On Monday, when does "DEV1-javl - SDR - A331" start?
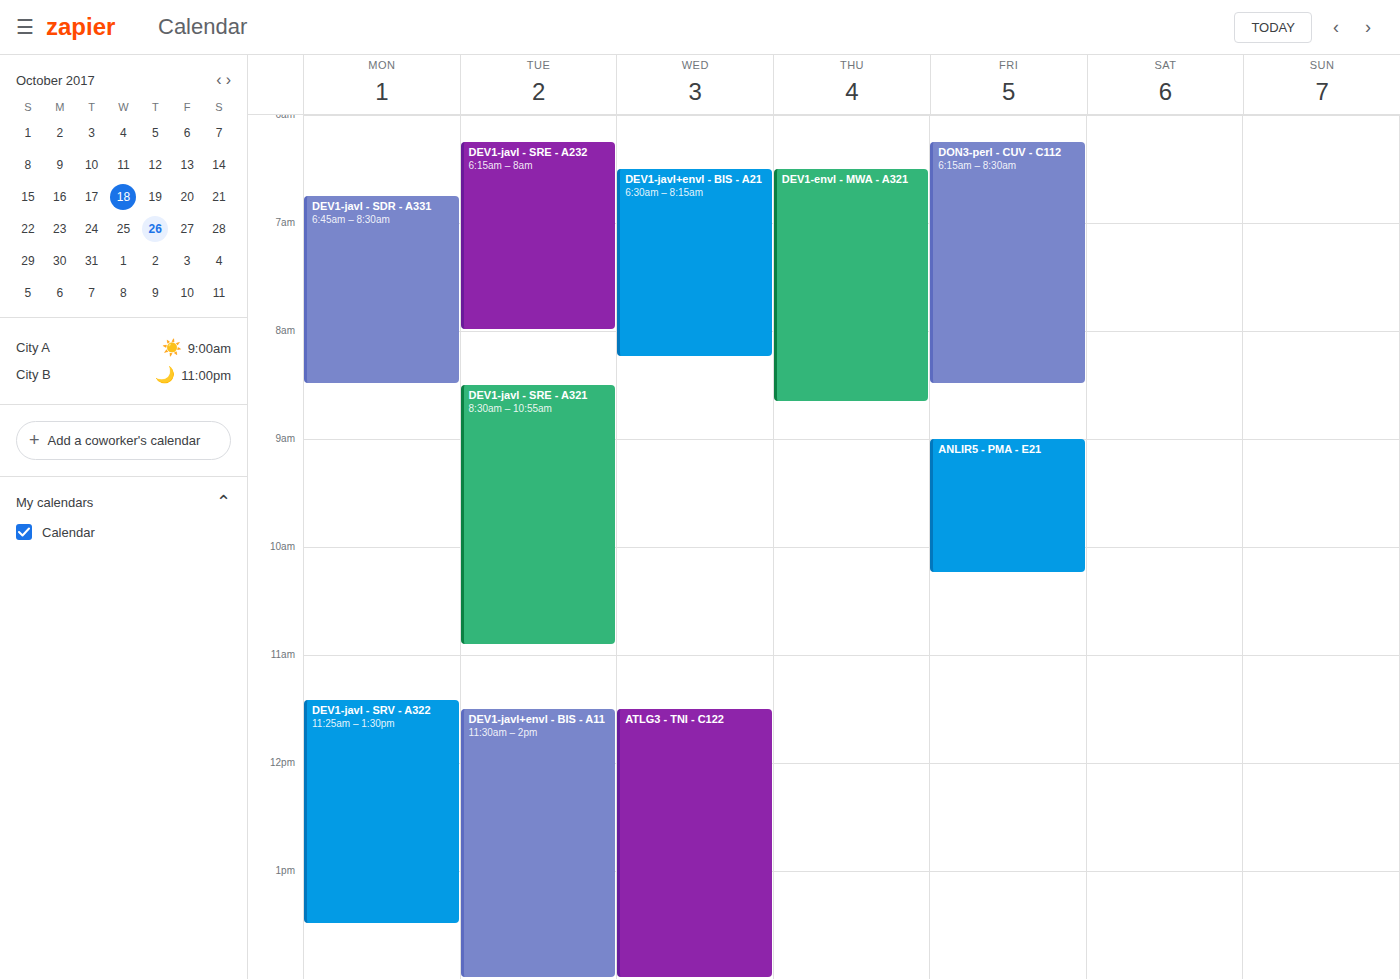
6:45 AM